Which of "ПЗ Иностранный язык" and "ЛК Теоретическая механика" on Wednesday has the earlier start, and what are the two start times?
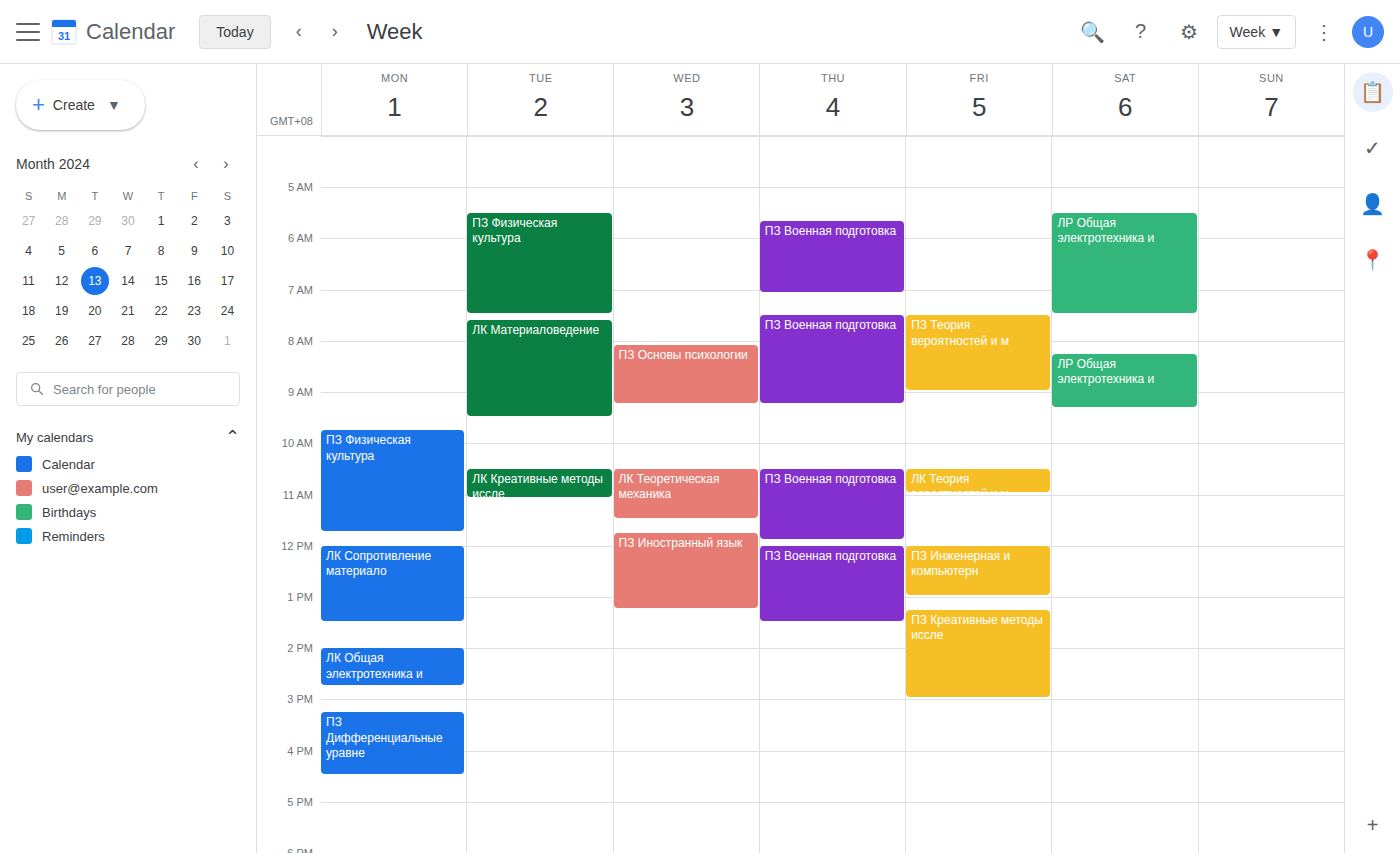
"ЛК Теоретическая механика" 10:30 AM; "ПЗ Иностранный язык" 11:45 AM.